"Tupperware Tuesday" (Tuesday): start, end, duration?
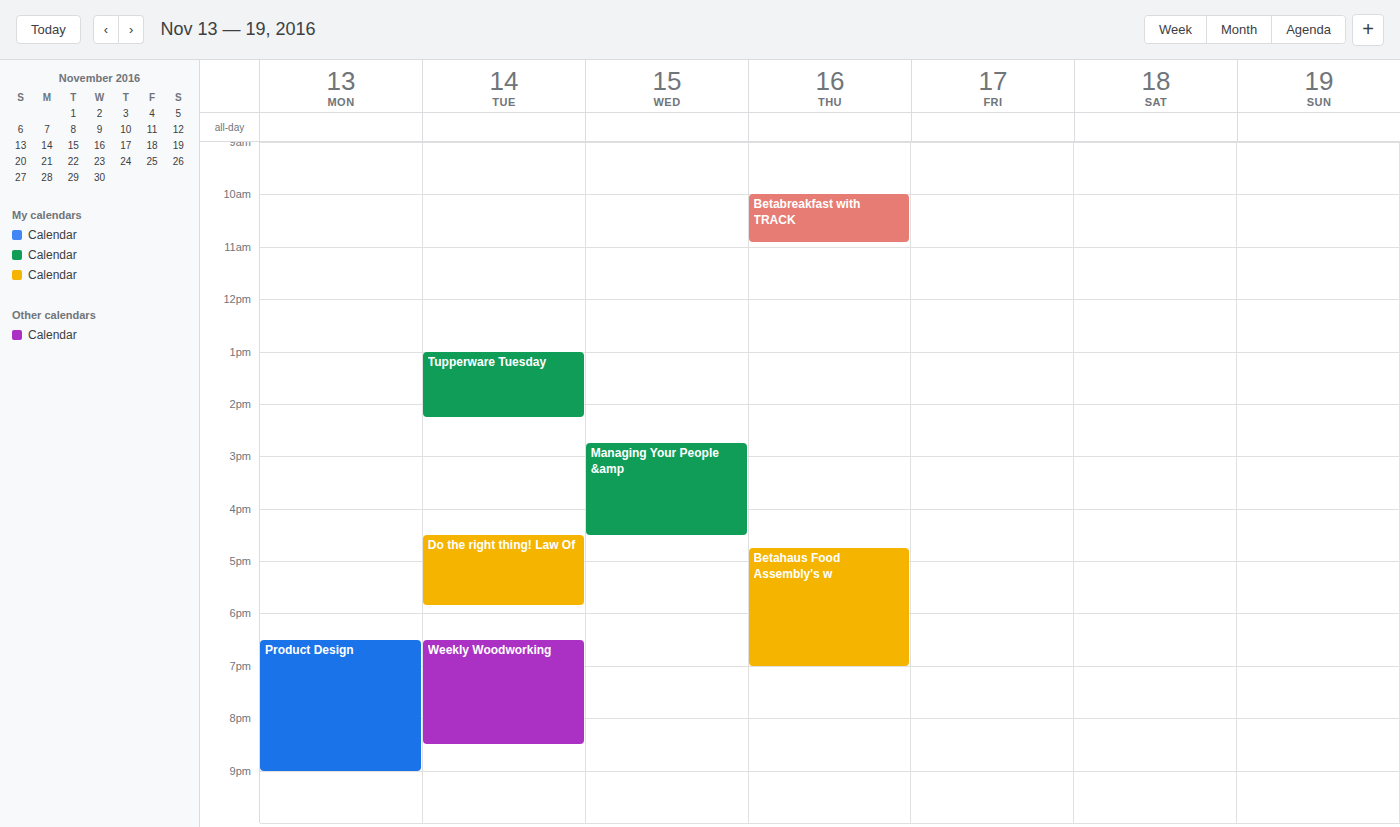
13:00 to 14:15, 1 hour 15 minutes